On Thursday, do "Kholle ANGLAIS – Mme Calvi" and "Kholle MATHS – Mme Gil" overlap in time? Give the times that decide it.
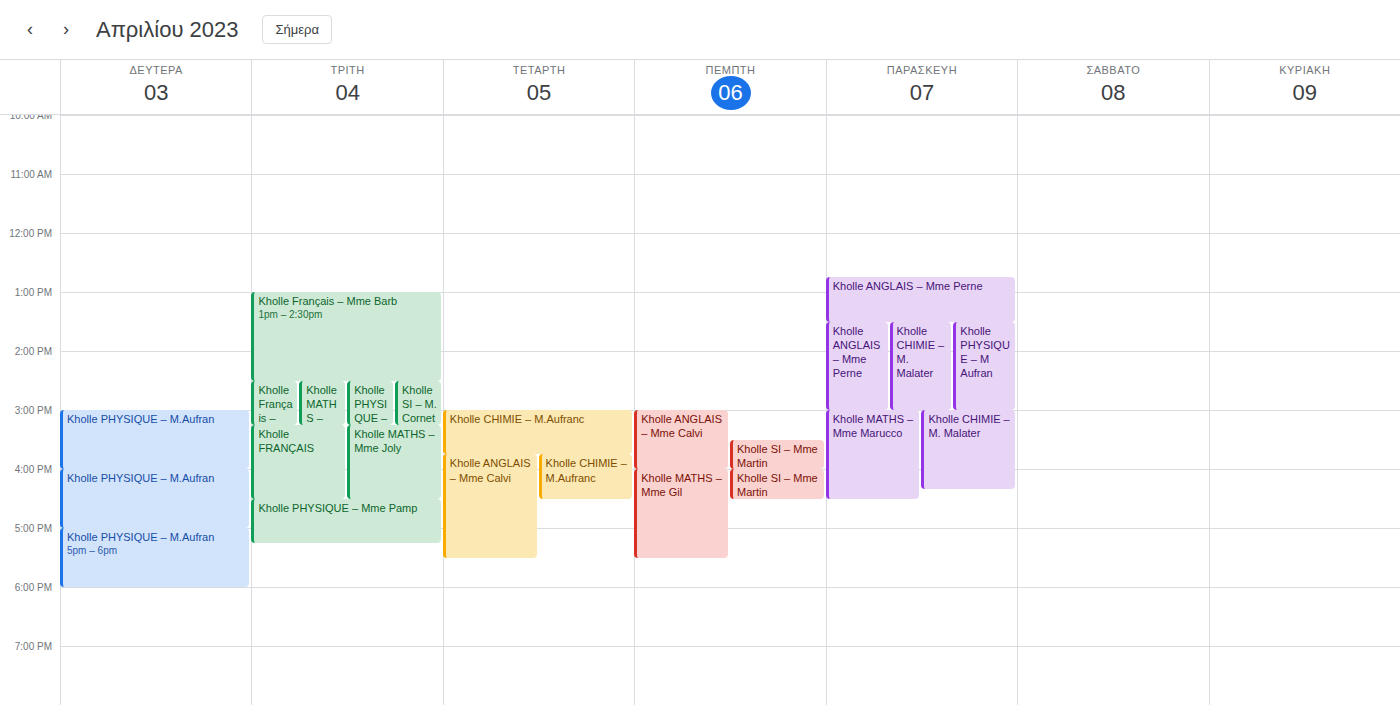
"Kholle ANGLAIS – Mme Calvi" ends at 4:00 PM, exactly when "Kholle MATHS – Mme Gil" starts -- they touch but do not overlap.